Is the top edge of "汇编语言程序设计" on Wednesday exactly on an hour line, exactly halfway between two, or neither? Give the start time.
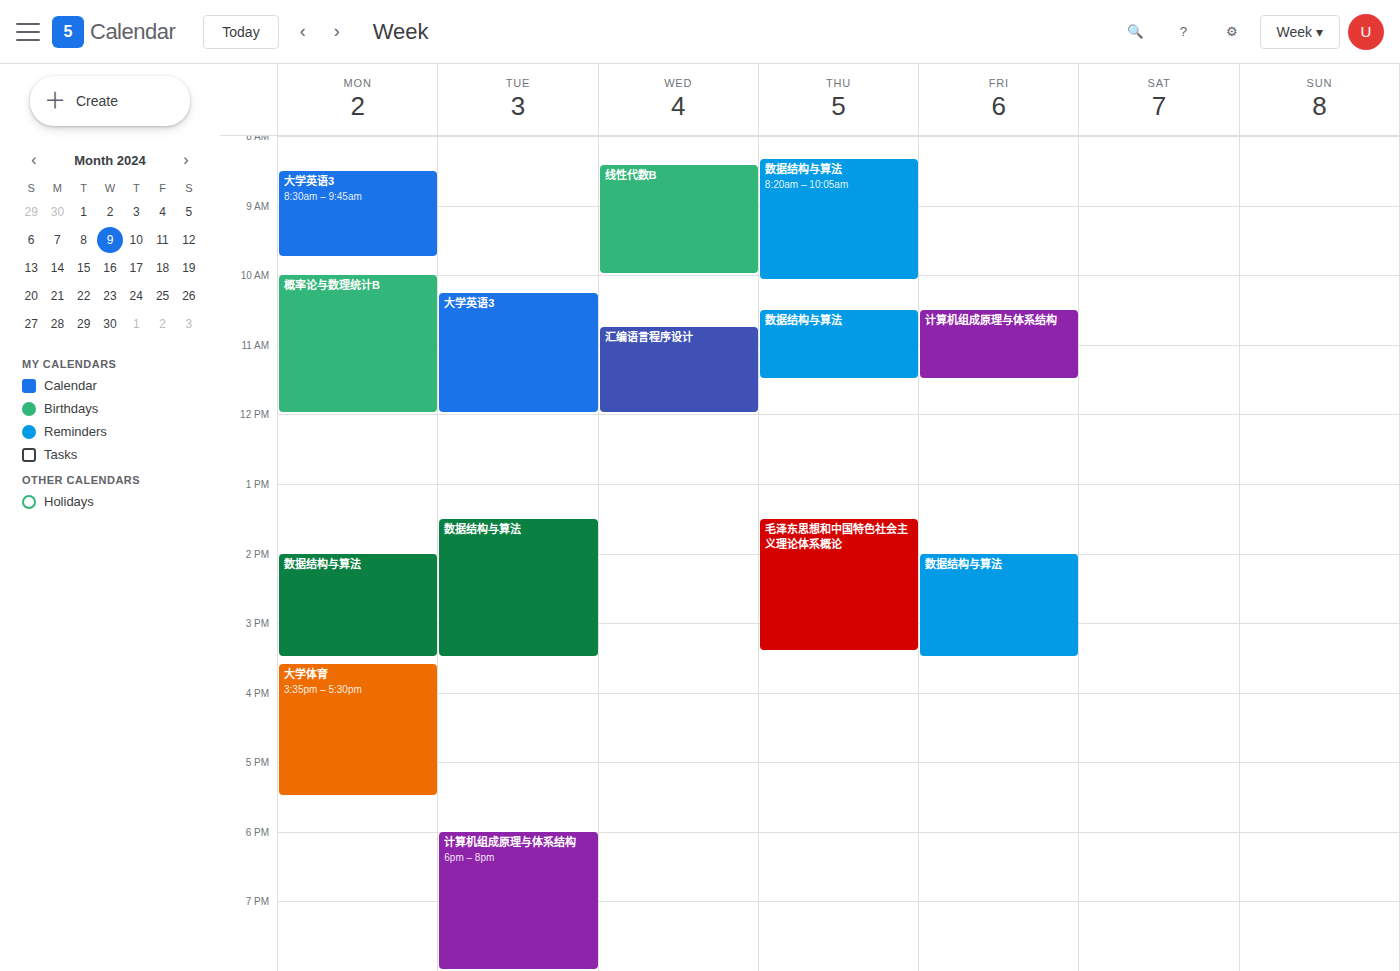
10:45 AM -- neither: three quarters of the way from the 10 AM line to the 11 AM line.